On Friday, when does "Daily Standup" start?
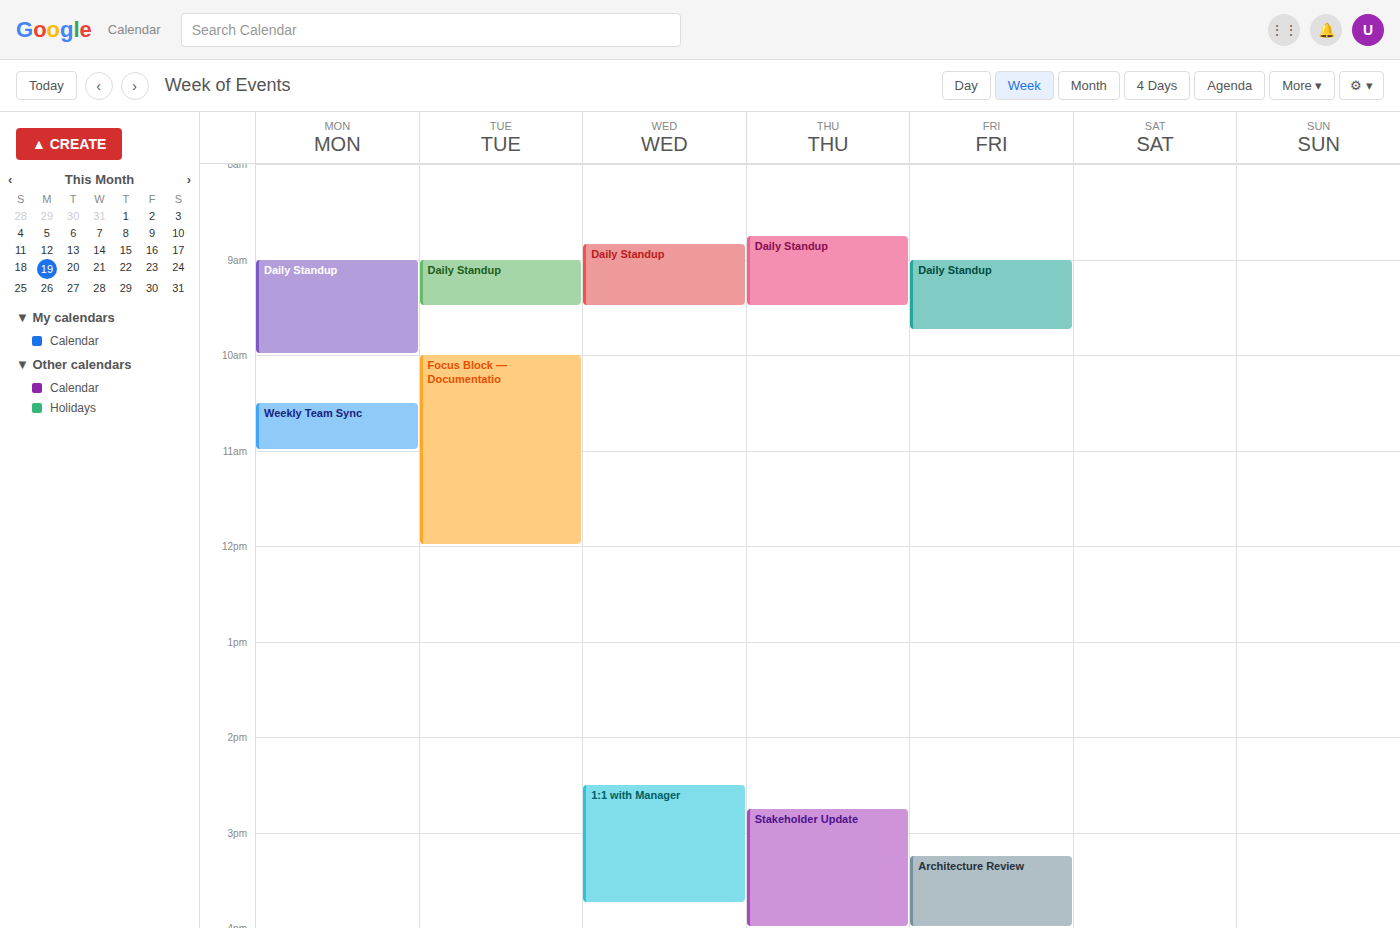
9:00 AM